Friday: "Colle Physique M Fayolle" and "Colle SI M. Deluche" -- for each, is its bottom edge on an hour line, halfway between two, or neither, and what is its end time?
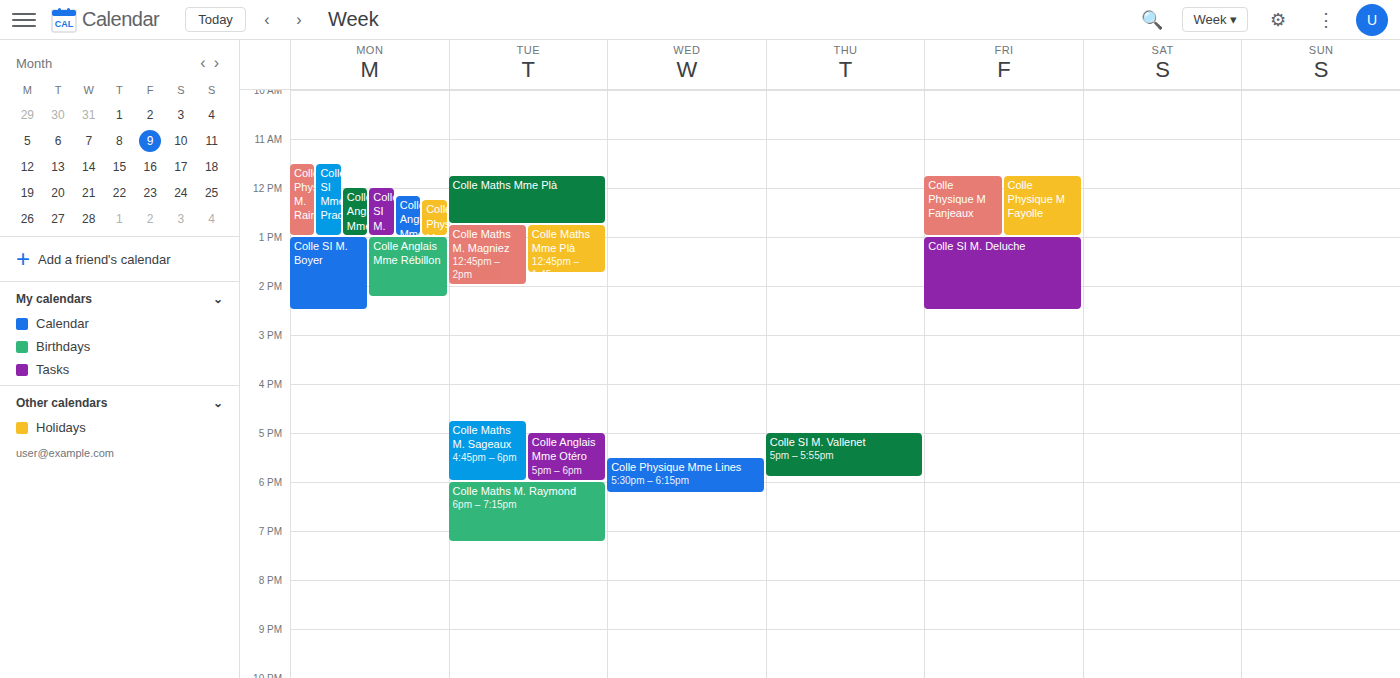
"Colle Physique M Fayolle": 1:00 PM, exactly on the 1 PM line. "Colle SI M. Deluche": 2:30 PM, halfway between the 2 PM and 3 PM lines.